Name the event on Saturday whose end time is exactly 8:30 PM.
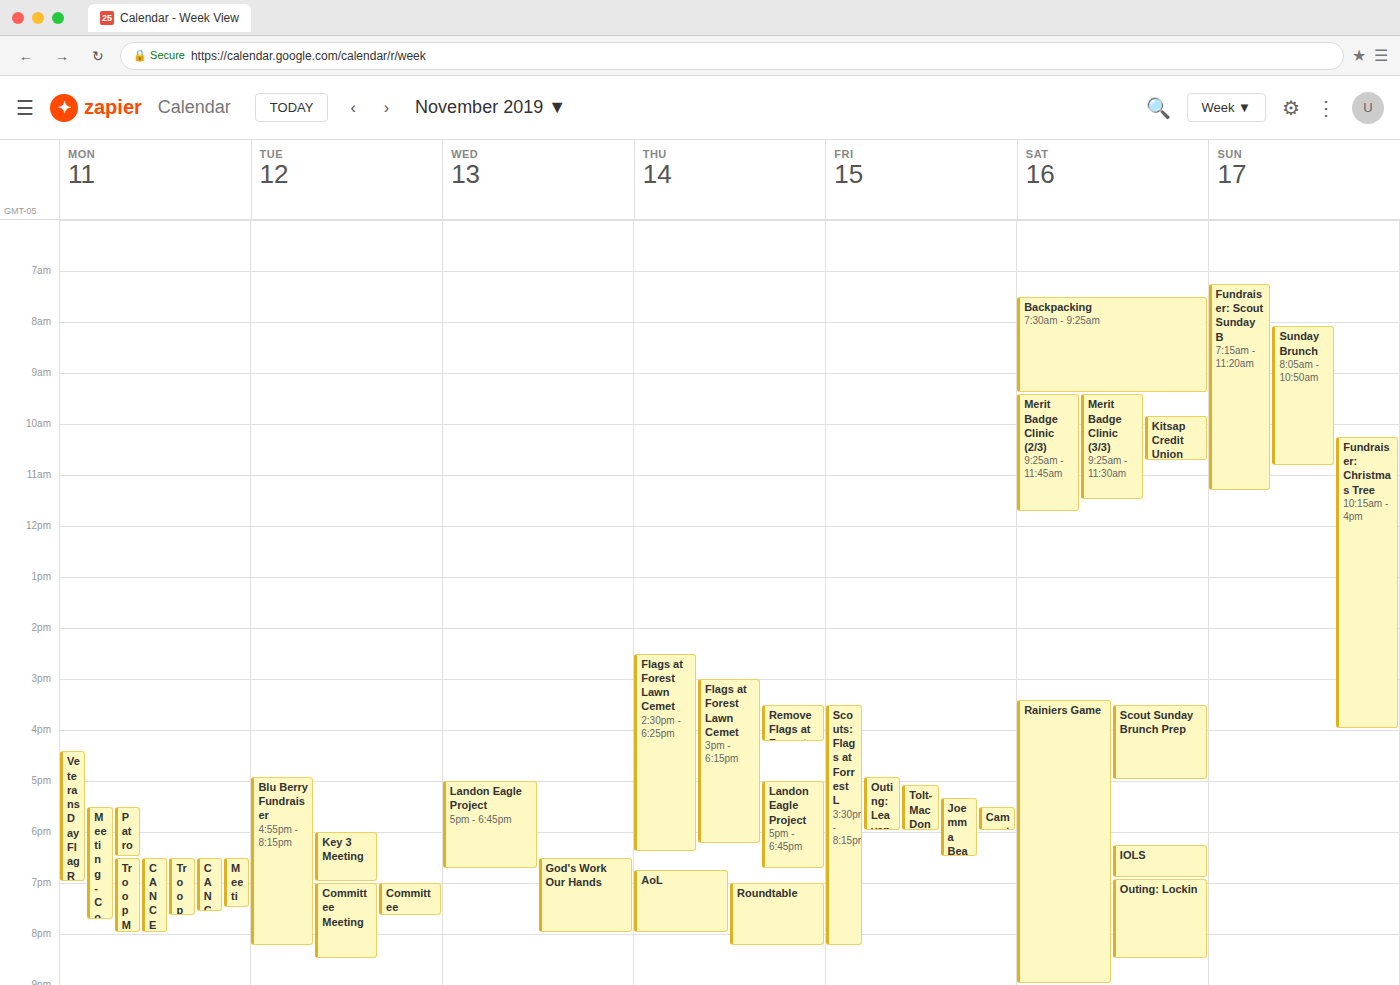
"Outing: Lockin"